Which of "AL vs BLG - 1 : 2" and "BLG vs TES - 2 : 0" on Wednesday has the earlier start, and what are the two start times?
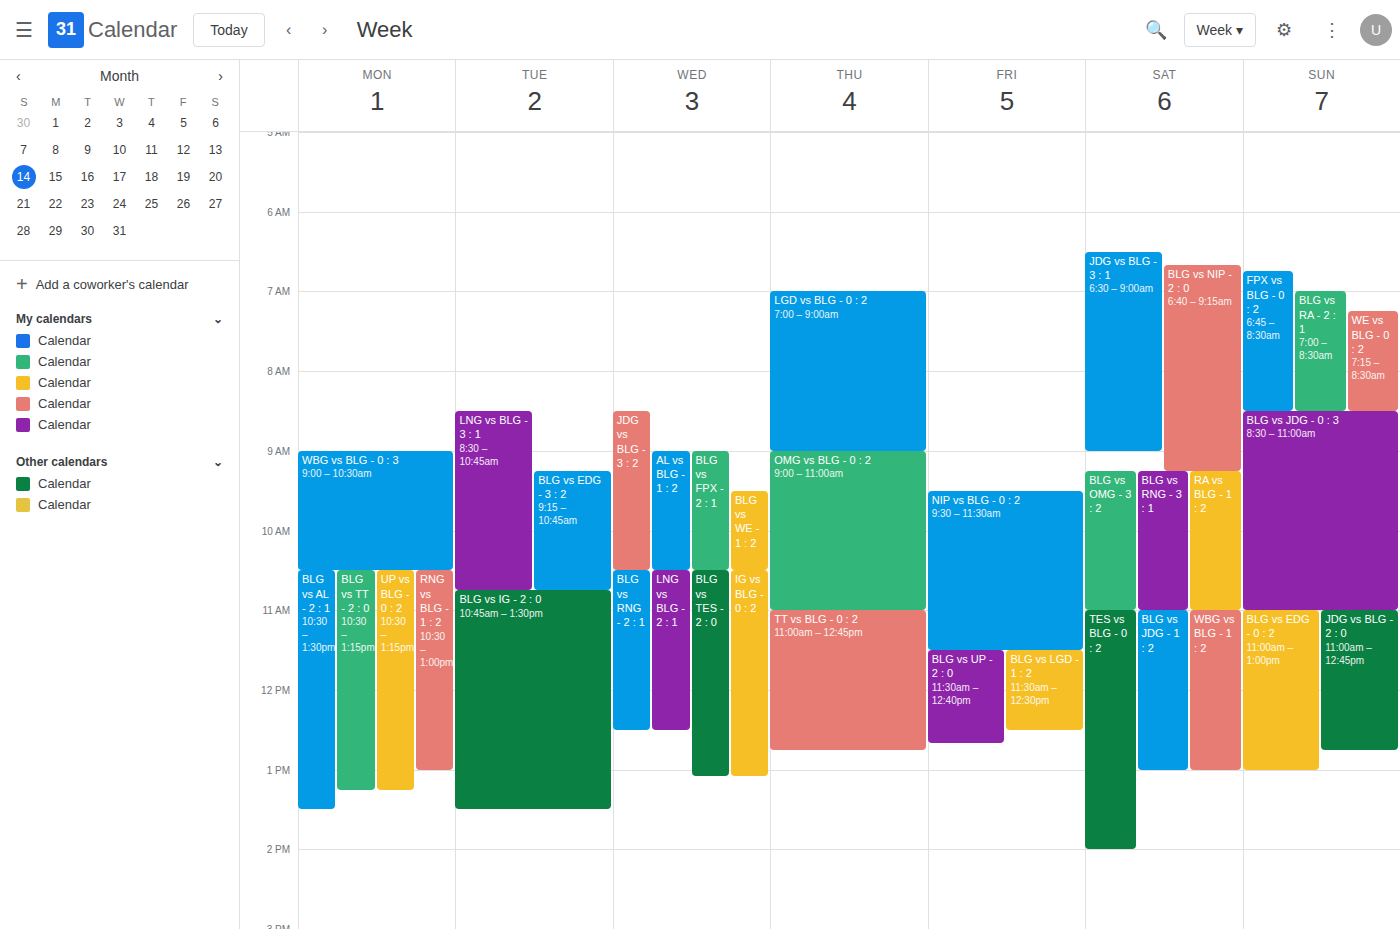
"AL vs BLG - 1 : 2" 9:00 AM; "BLG vs TES - 2 : 0" 10:30 AM.